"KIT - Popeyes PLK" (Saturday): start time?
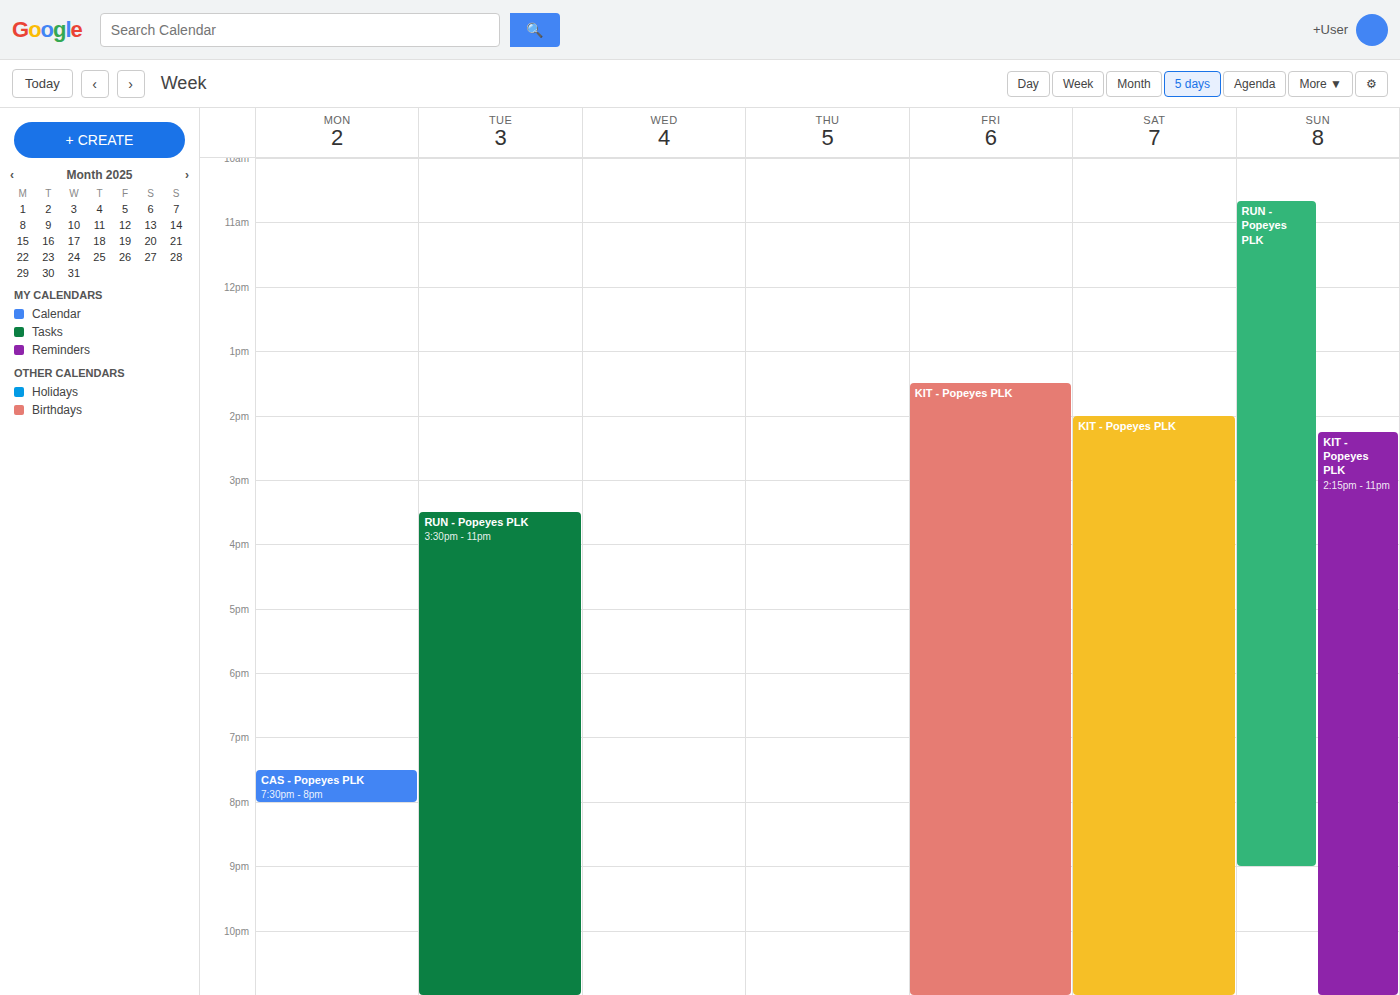
14:00